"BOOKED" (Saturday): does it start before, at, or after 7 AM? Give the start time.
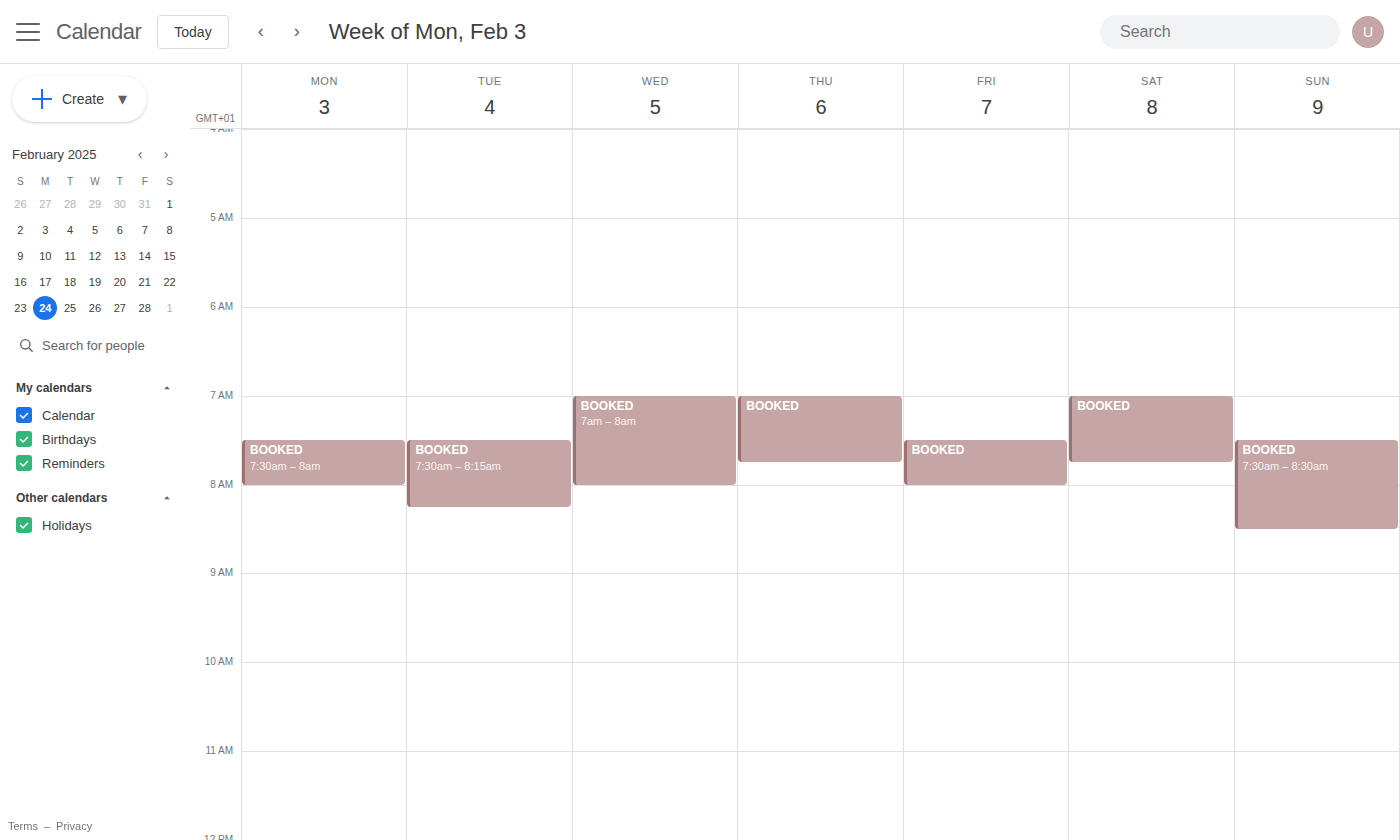
7:00 AM -- exactly at 7 AM, on the 7 AM line.